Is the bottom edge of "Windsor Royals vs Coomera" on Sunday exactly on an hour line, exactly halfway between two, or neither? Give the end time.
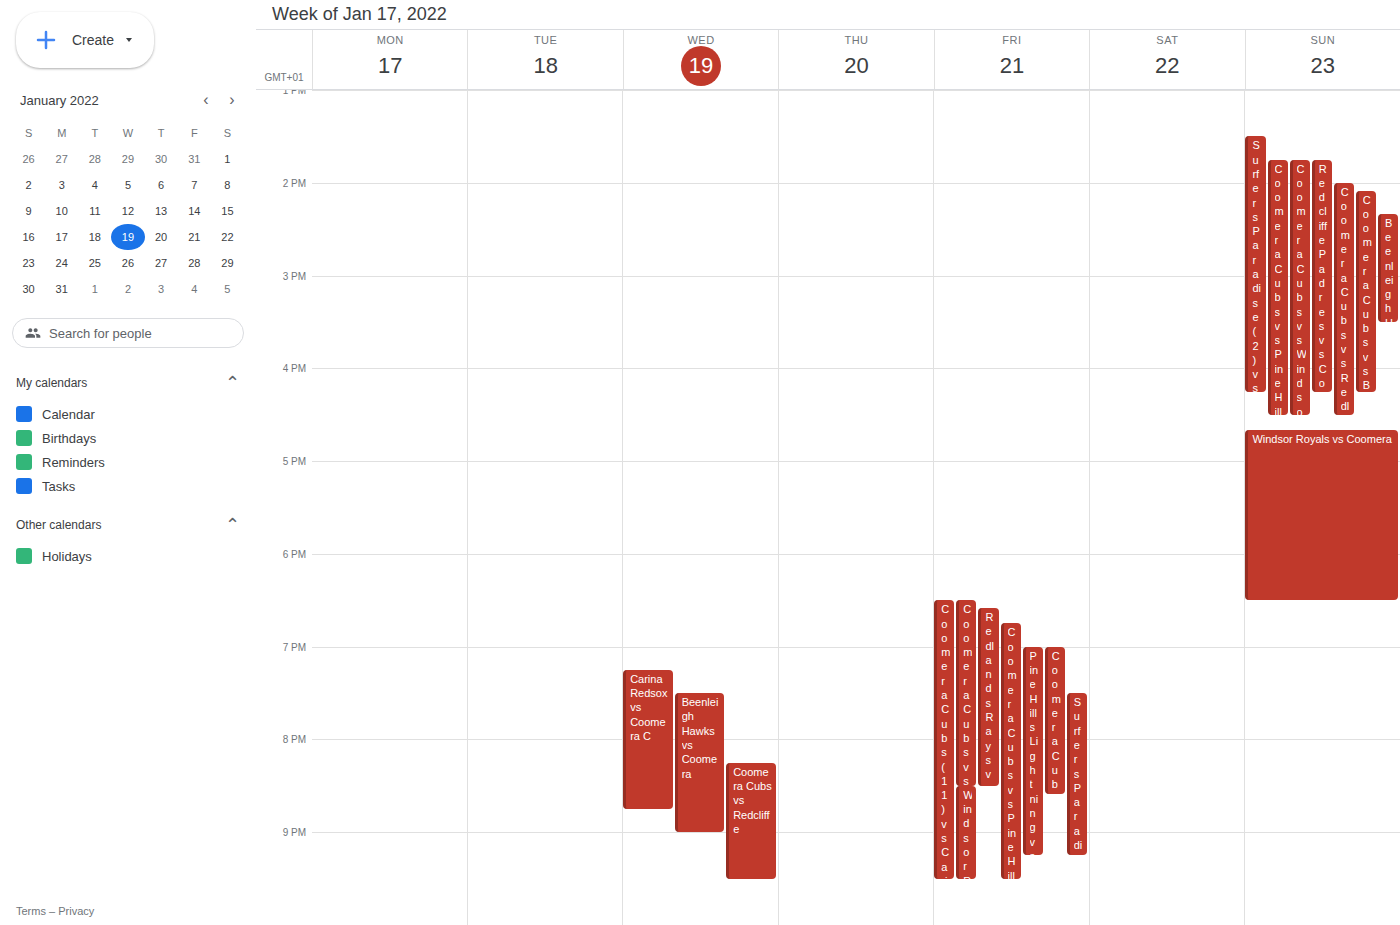
6:30 PM -- halfway between the 6 PM and 7 PM lines.